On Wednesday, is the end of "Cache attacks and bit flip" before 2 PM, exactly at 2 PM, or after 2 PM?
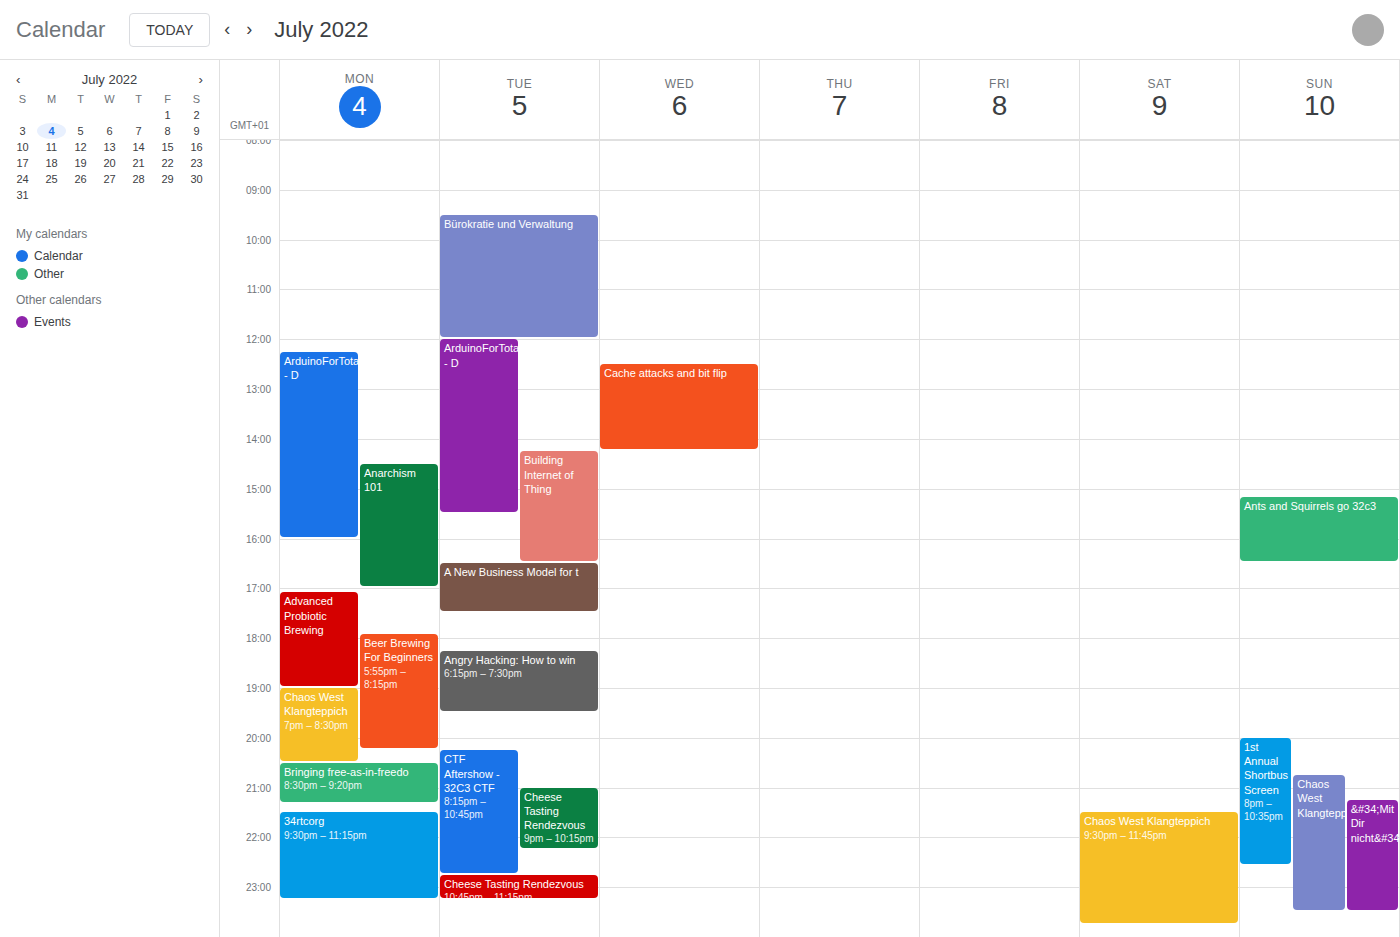
2:15 PM -- after 2 PM, 15 minutes below the 2 PM line.